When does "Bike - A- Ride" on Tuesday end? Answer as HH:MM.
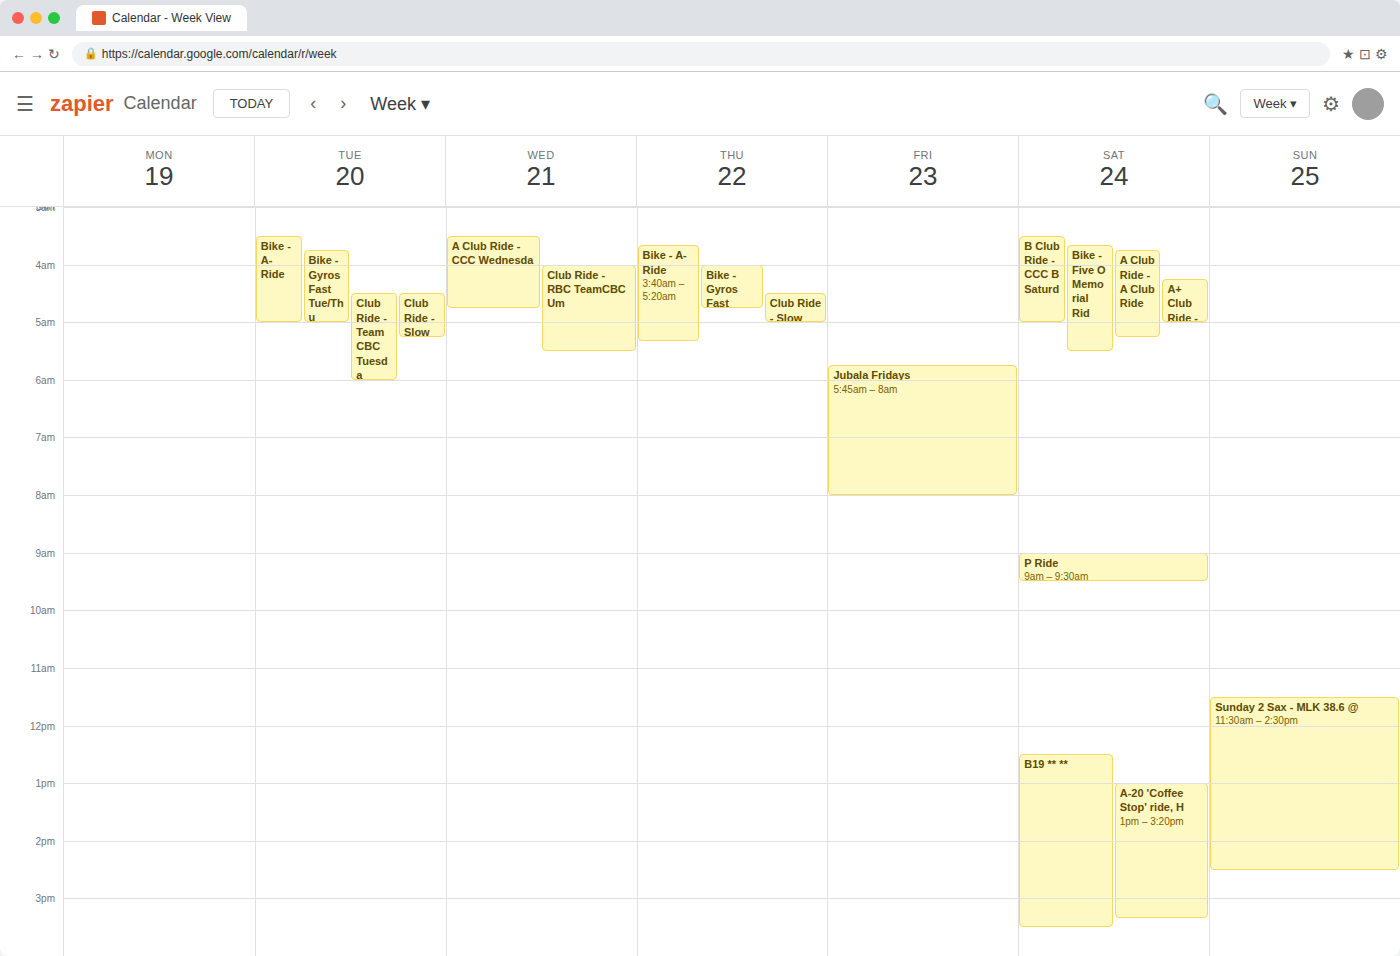
05:00